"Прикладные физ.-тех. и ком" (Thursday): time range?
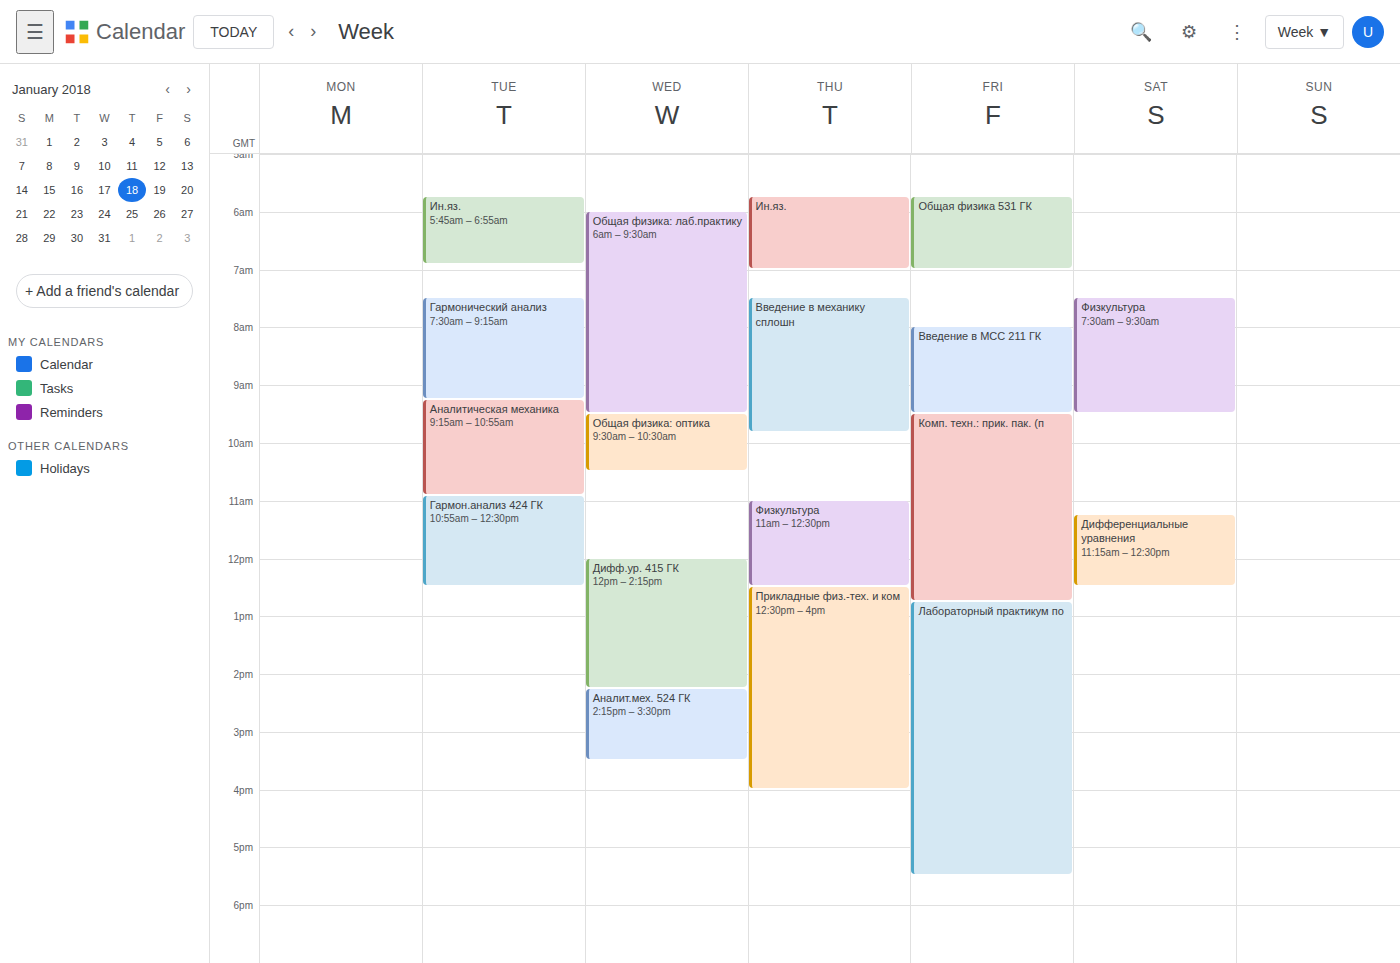
12:30 PM to 4:00 PM